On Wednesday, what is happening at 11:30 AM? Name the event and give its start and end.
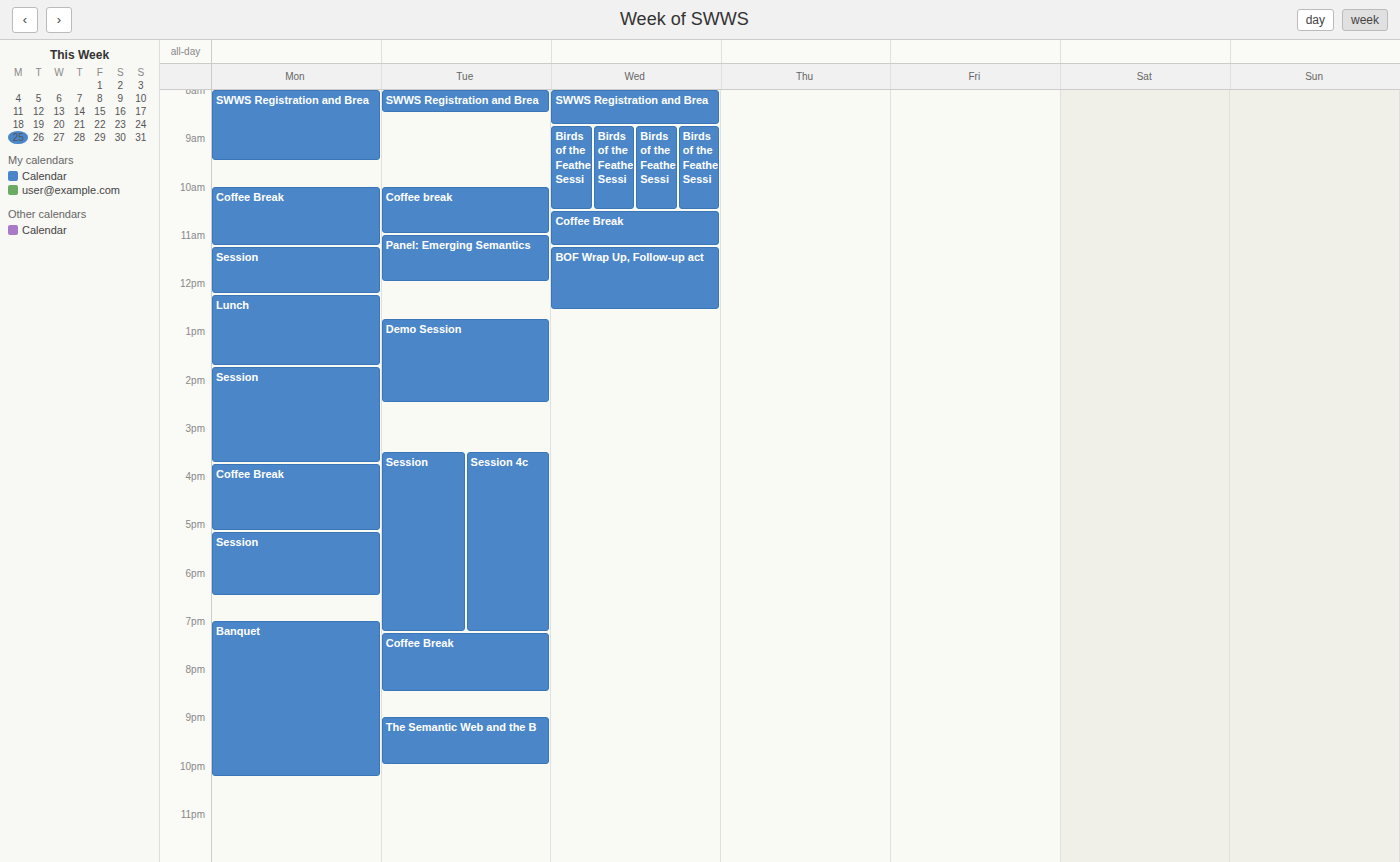
"BOF Wrap Up, Follow-up act", 11:15 AM to 12:35 PM